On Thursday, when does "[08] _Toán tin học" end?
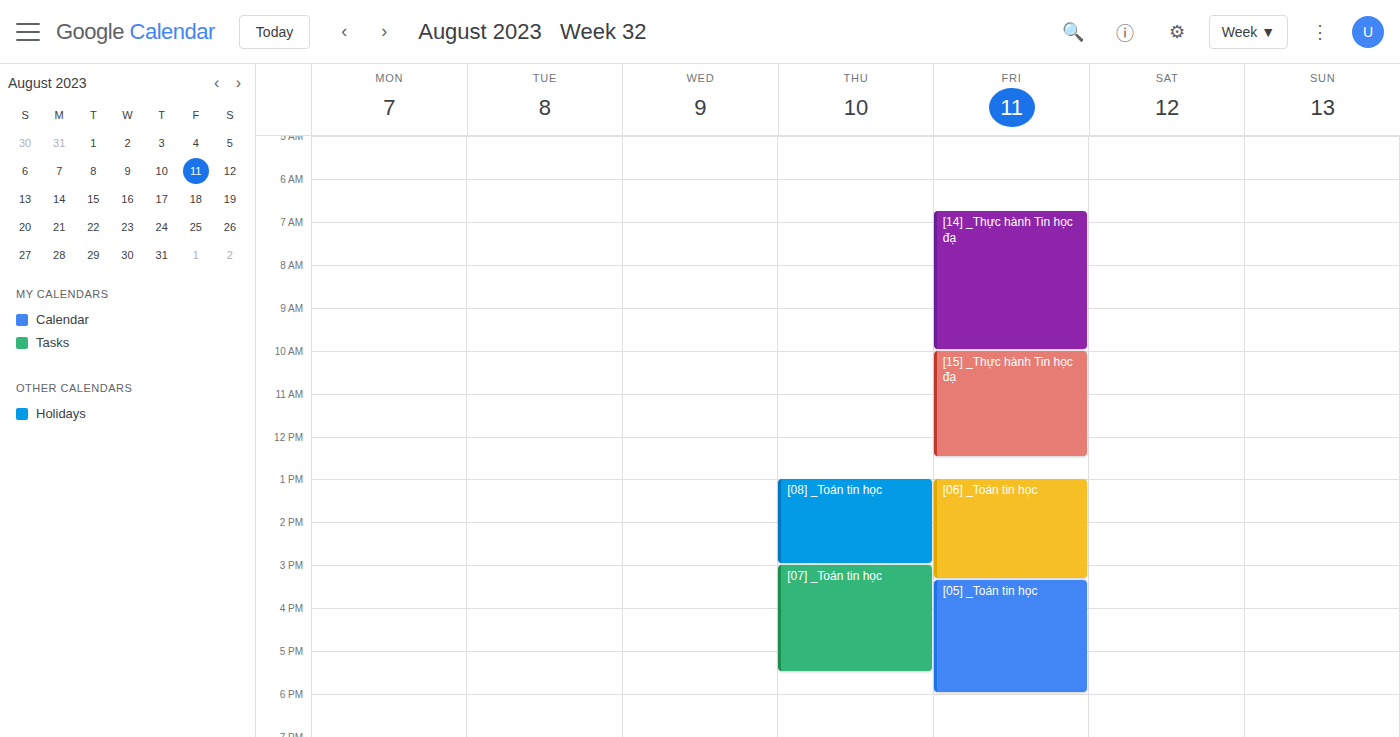
3:00 PM